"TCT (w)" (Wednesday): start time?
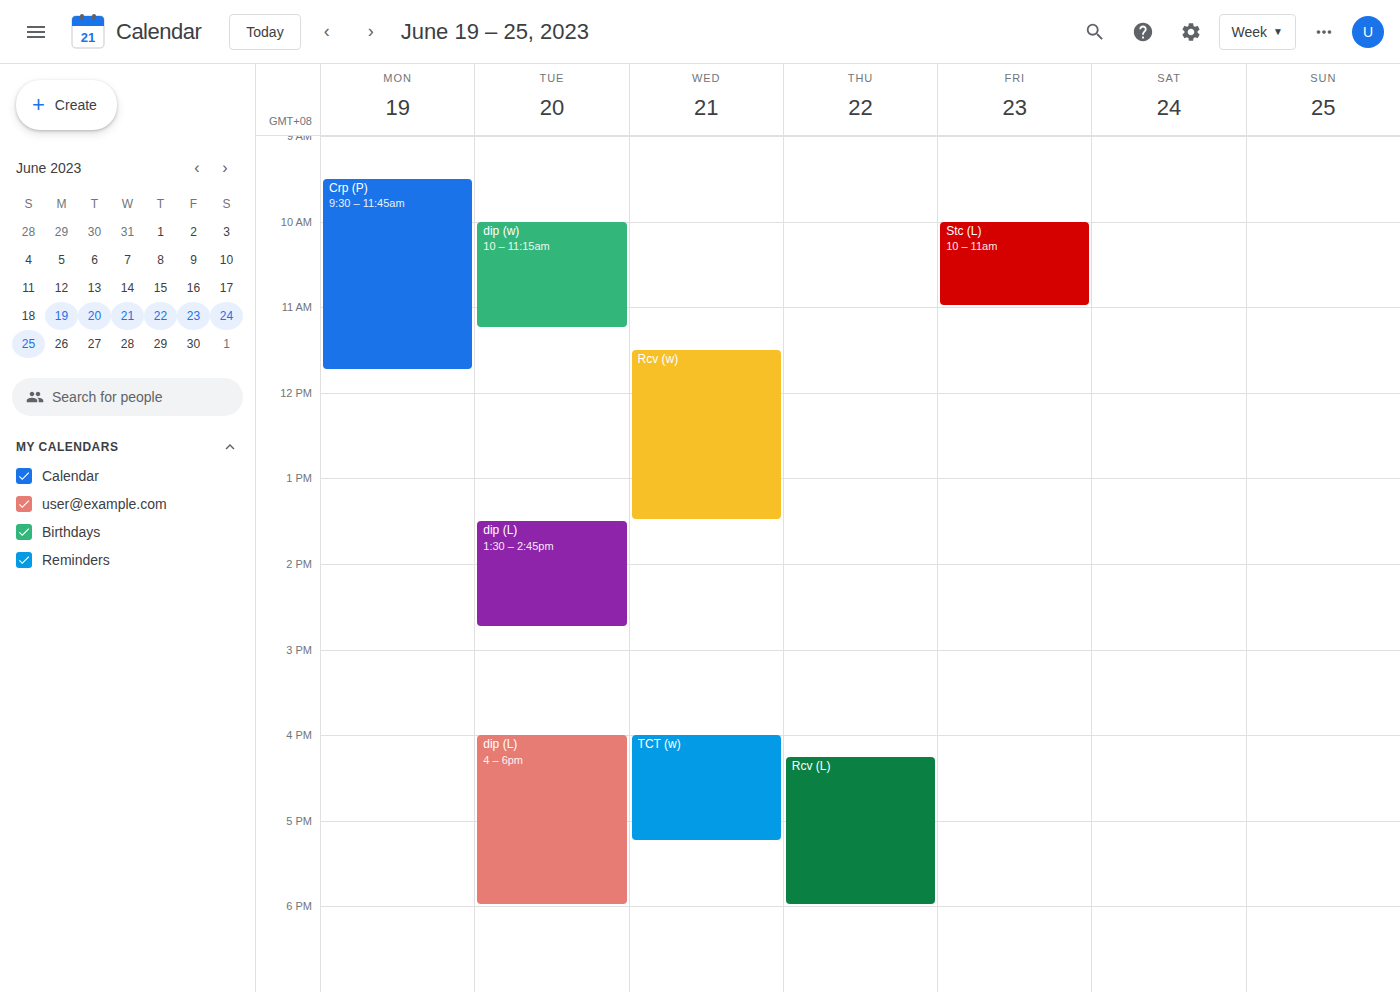
4:00 PM